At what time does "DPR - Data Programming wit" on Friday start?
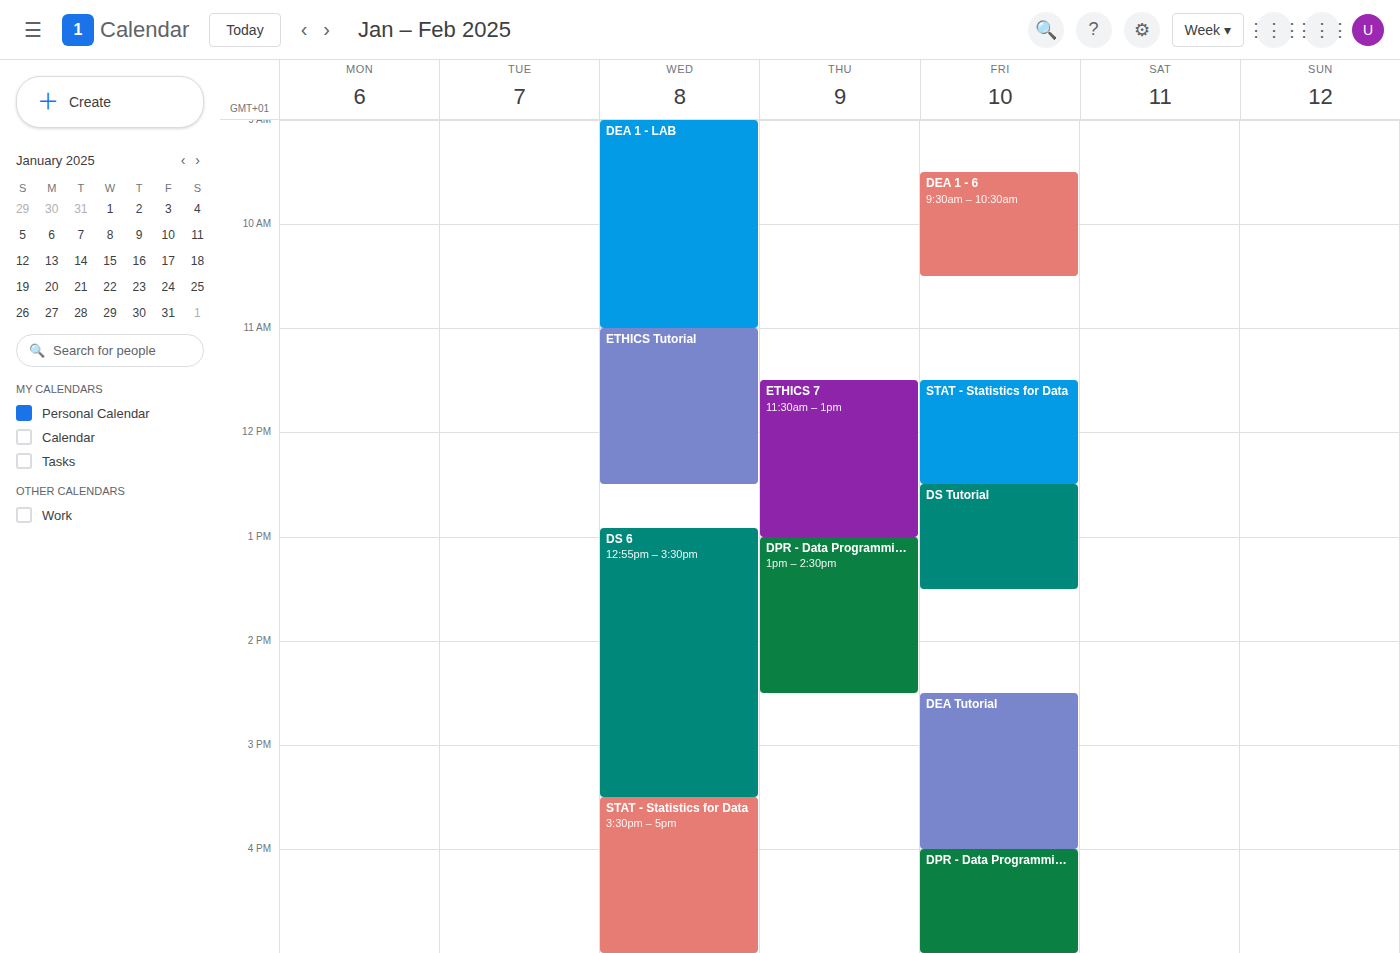
4:00 PM